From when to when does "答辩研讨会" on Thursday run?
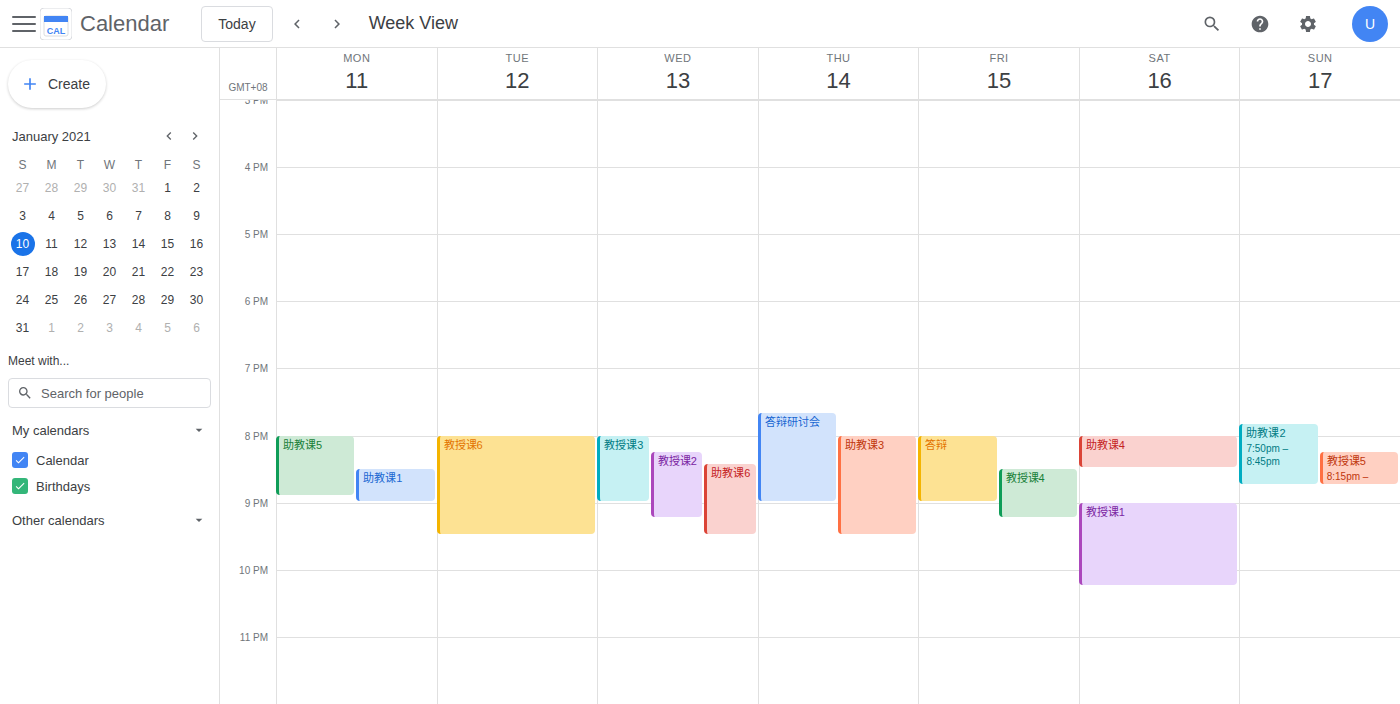
7:40 PM to 9:00 PM